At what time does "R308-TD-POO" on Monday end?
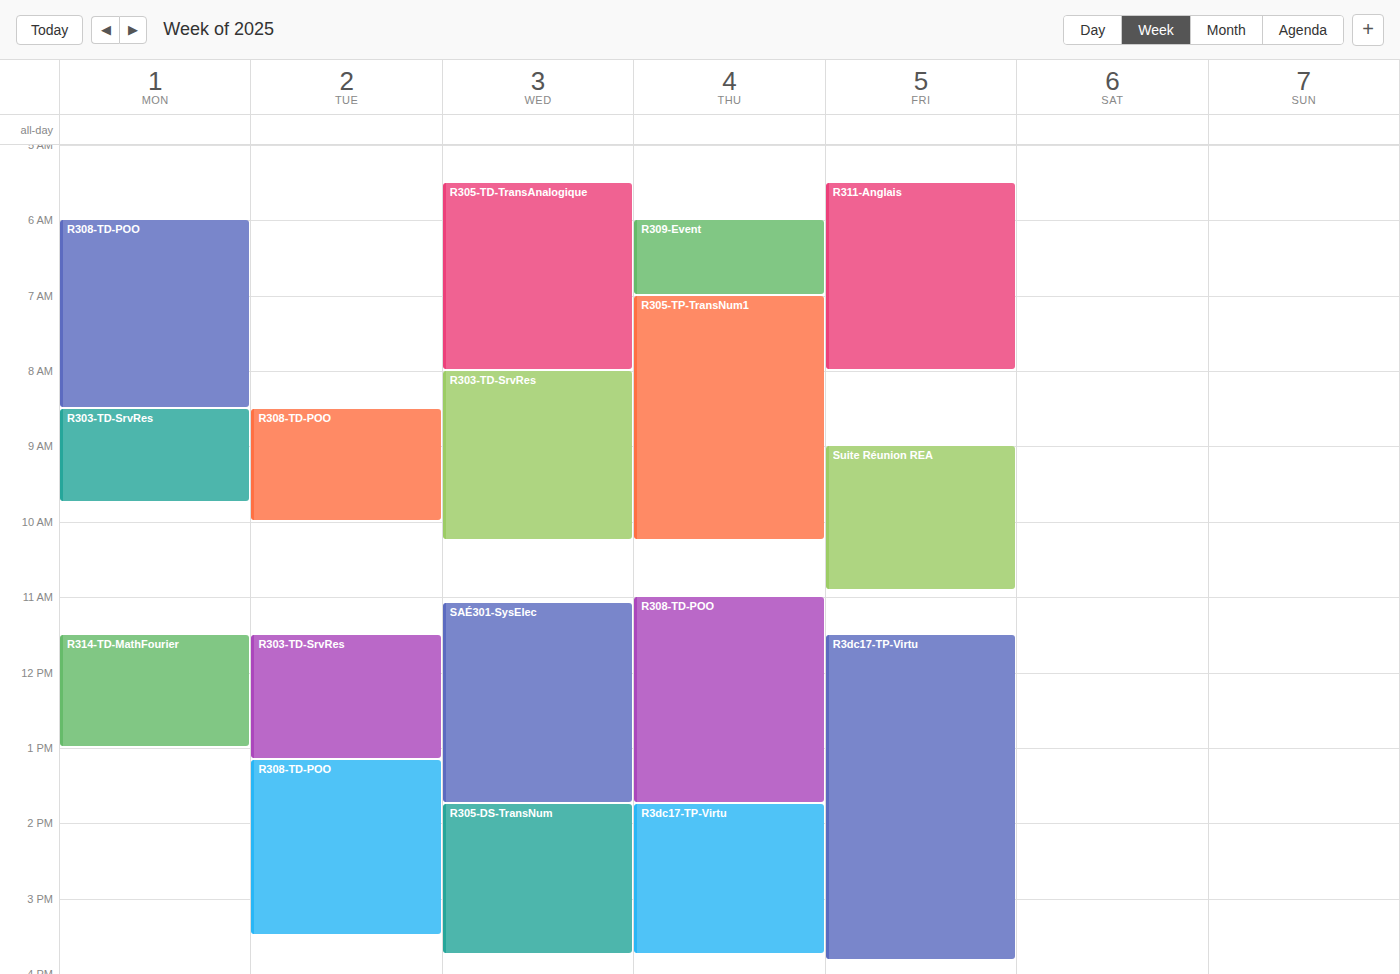
8:30 AM